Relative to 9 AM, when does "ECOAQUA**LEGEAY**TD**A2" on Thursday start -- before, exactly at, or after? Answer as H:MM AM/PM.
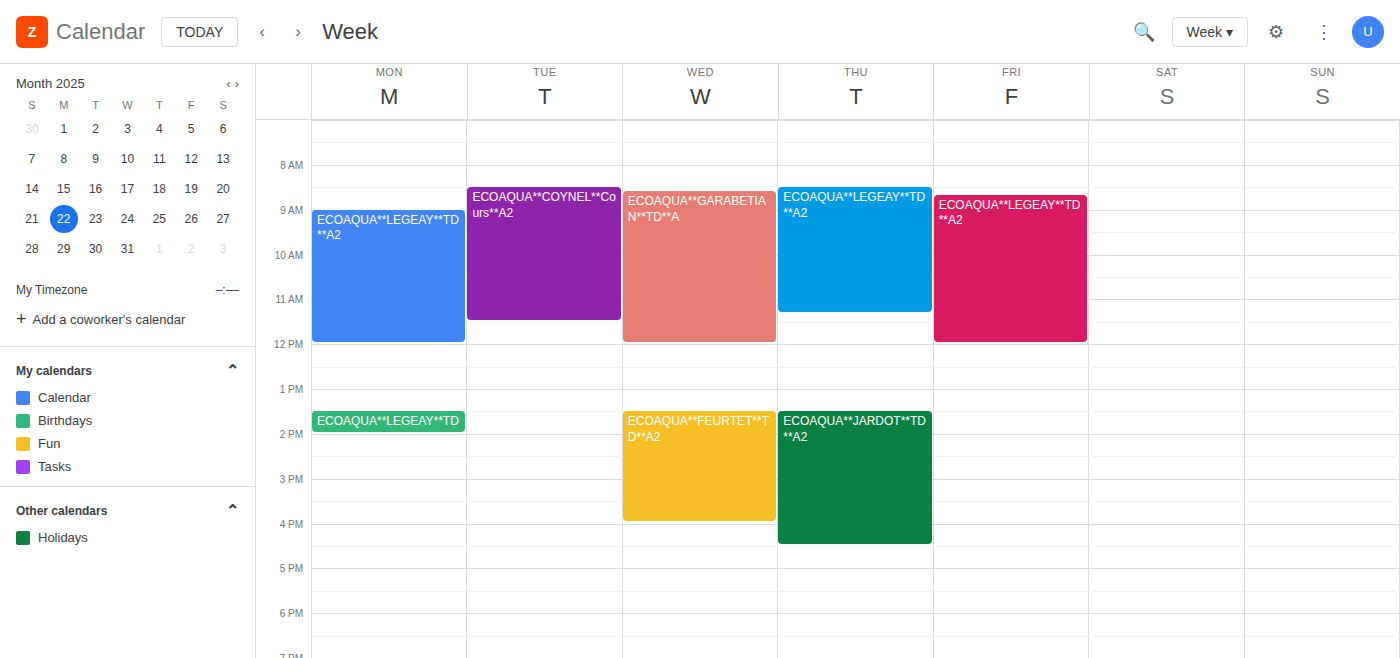
8:30 AM -- before 9 AM, 30 minutes above the 9 AM line.